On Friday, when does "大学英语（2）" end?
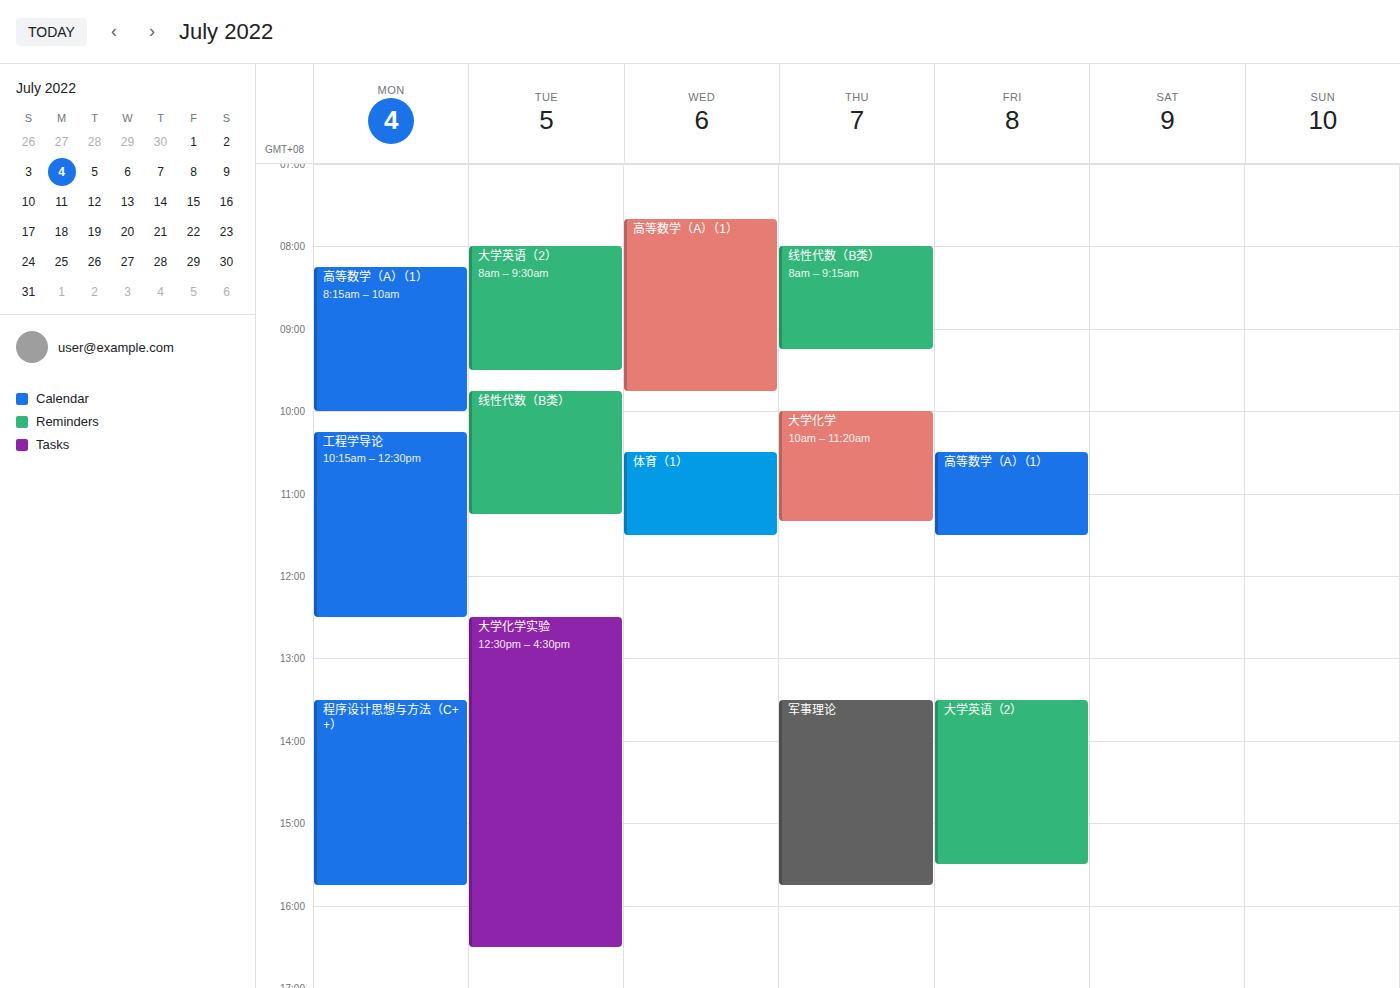
3:30 PM